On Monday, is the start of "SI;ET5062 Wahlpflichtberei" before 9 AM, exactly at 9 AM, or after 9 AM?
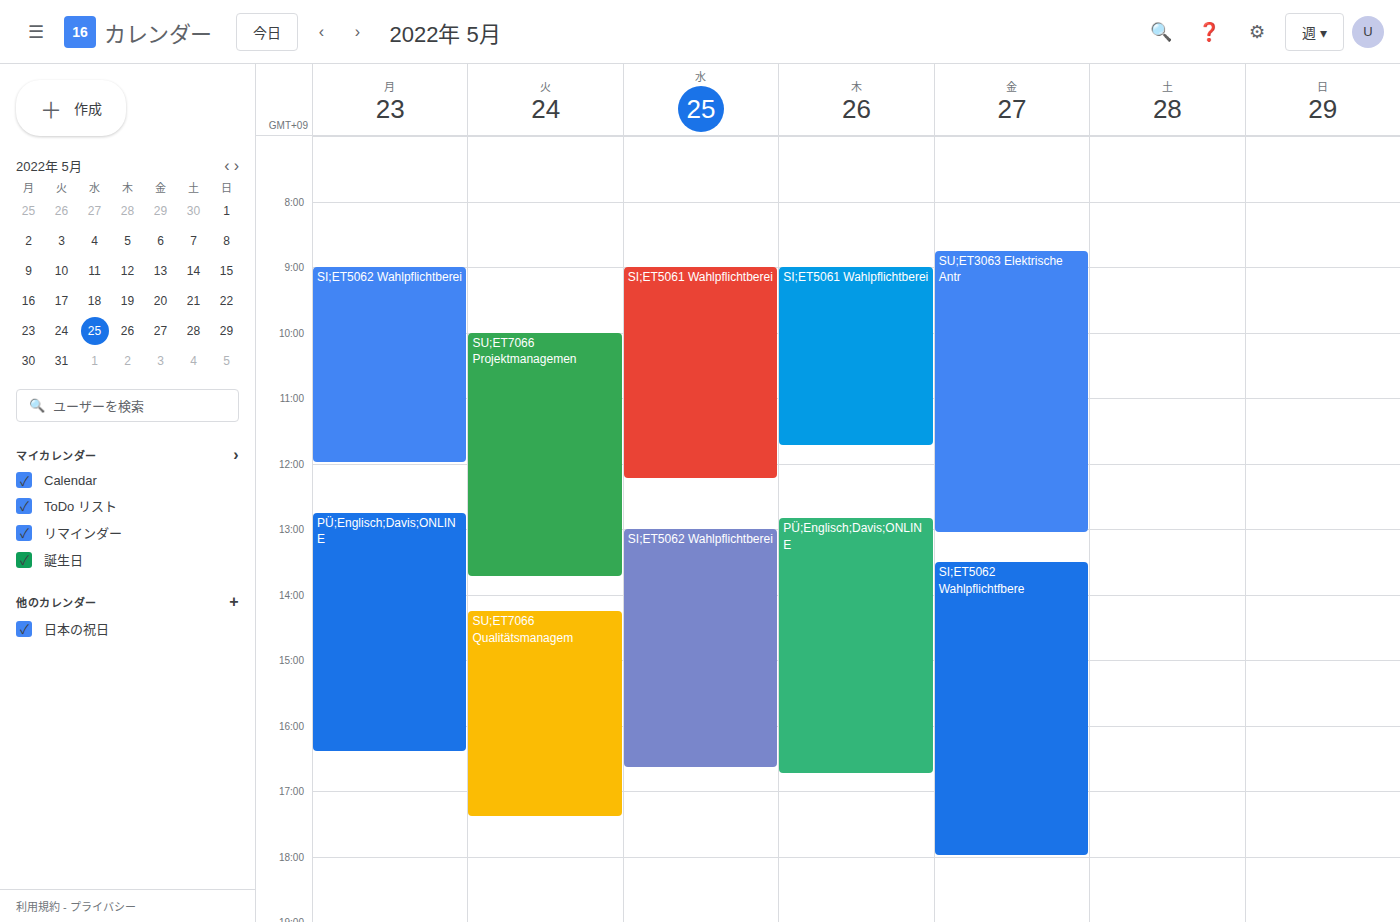
9:00 AM -- exactly at 9 AM, on the 9 AM line.